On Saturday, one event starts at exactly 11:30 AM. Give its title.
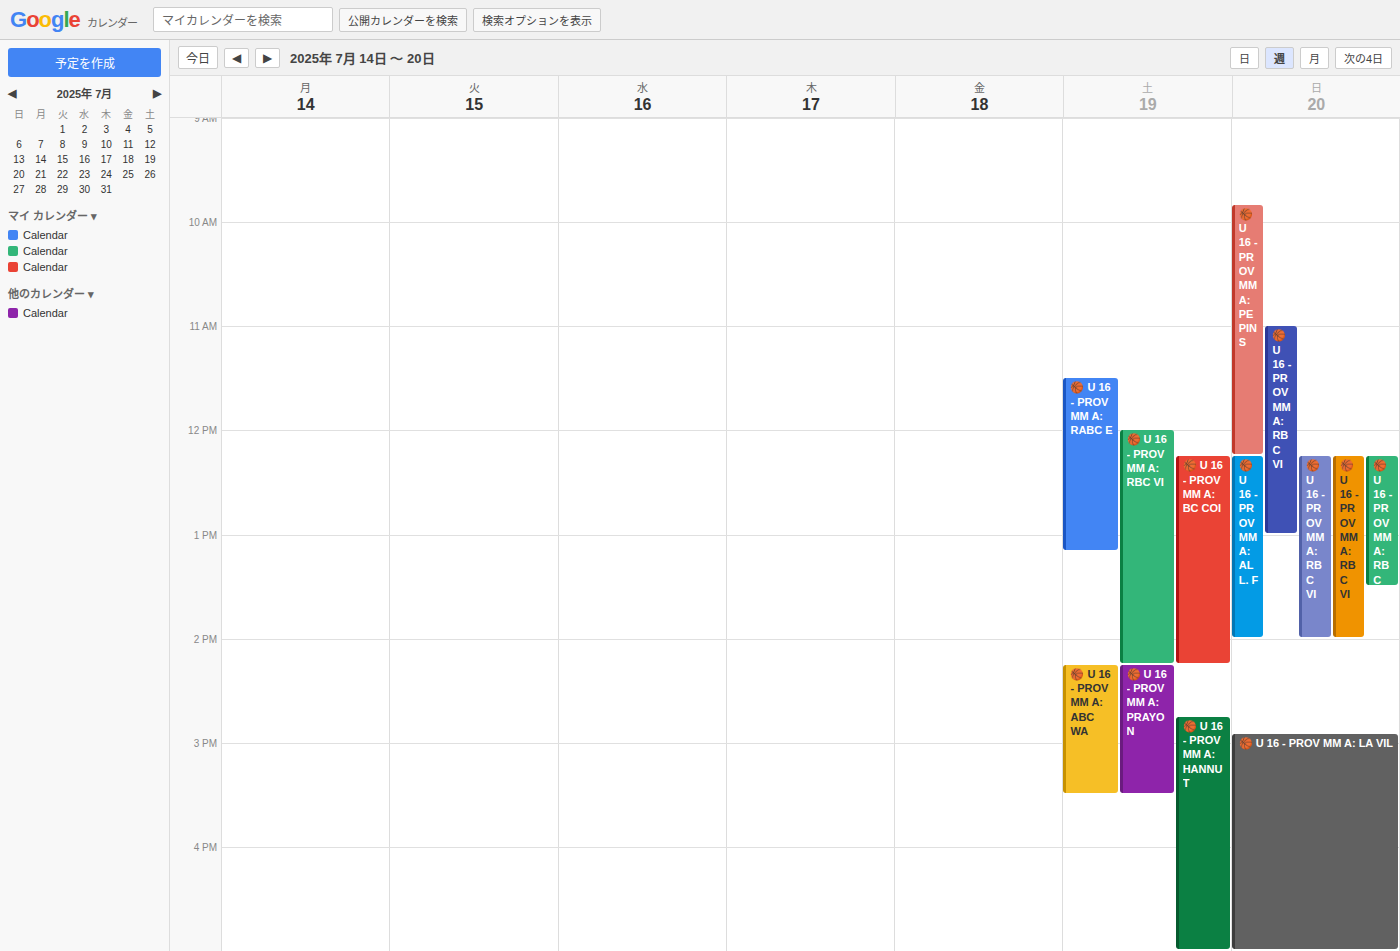
"🏀 U 16 - PROV MM A: RABC E"